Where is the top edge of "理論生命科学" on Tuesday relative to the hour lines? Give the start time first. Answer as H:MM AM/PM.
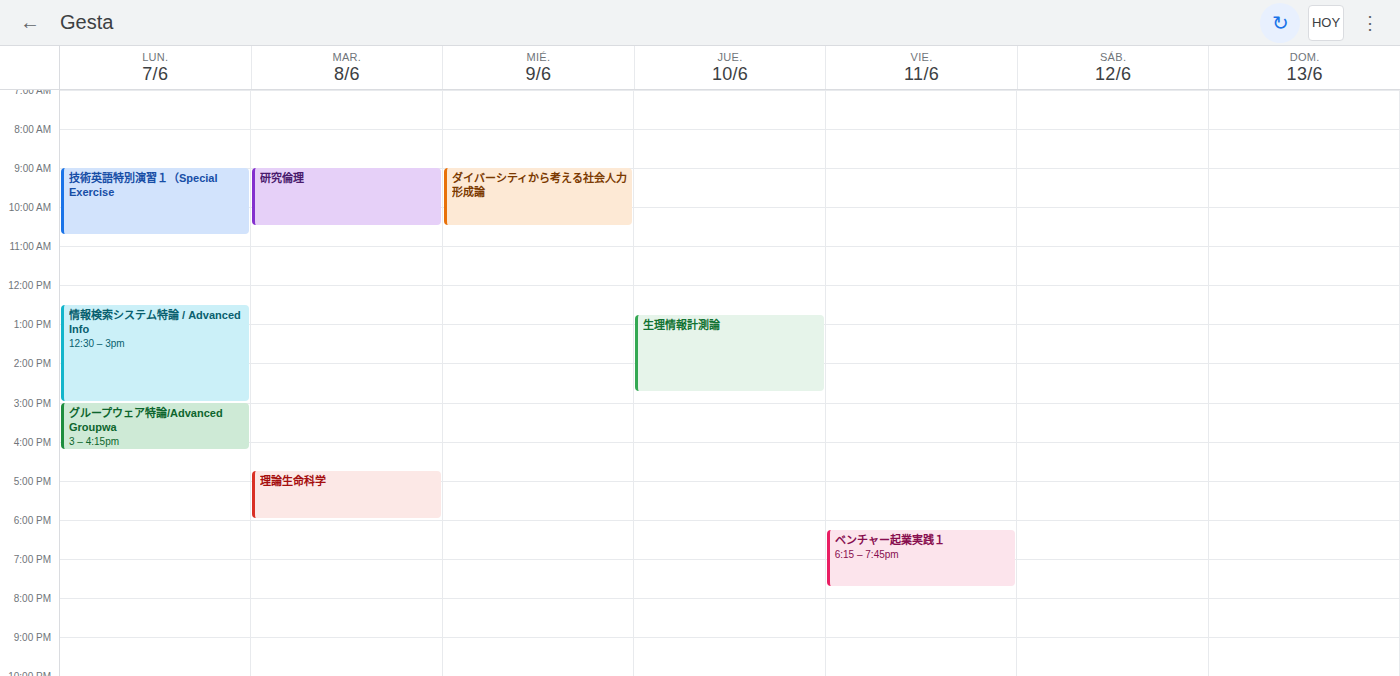
4:45 PM -- neither: three quarters of the way from the 4 PM line to the 5 PM line.